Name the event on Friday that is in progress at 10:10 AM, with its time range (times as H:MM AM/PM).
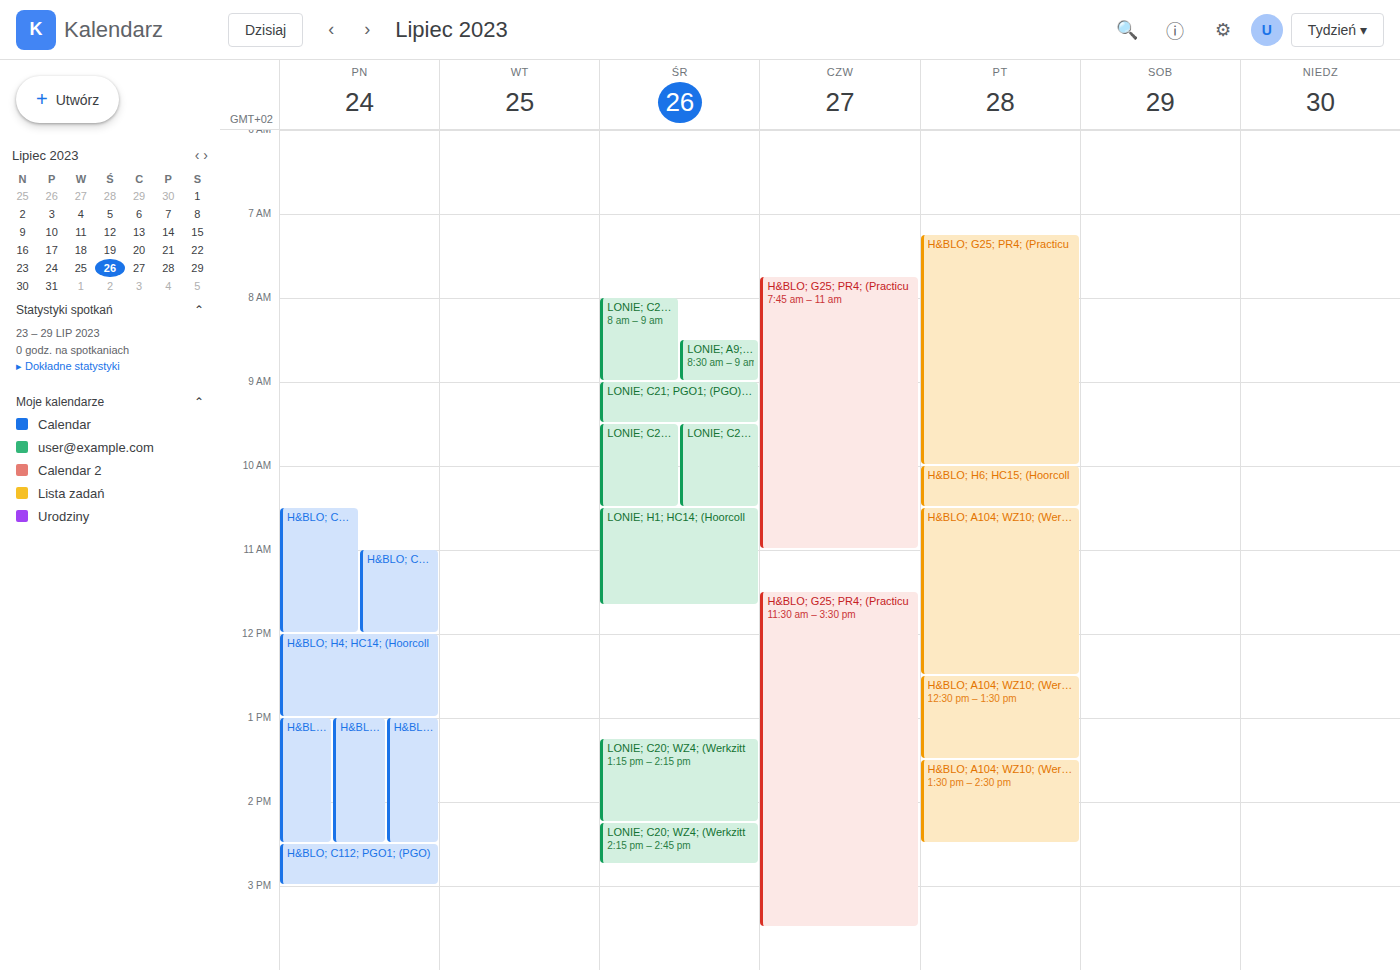
"H&BLO; H6; HC15; (Hoorcoll", 10:00 AM to 10:30 AM